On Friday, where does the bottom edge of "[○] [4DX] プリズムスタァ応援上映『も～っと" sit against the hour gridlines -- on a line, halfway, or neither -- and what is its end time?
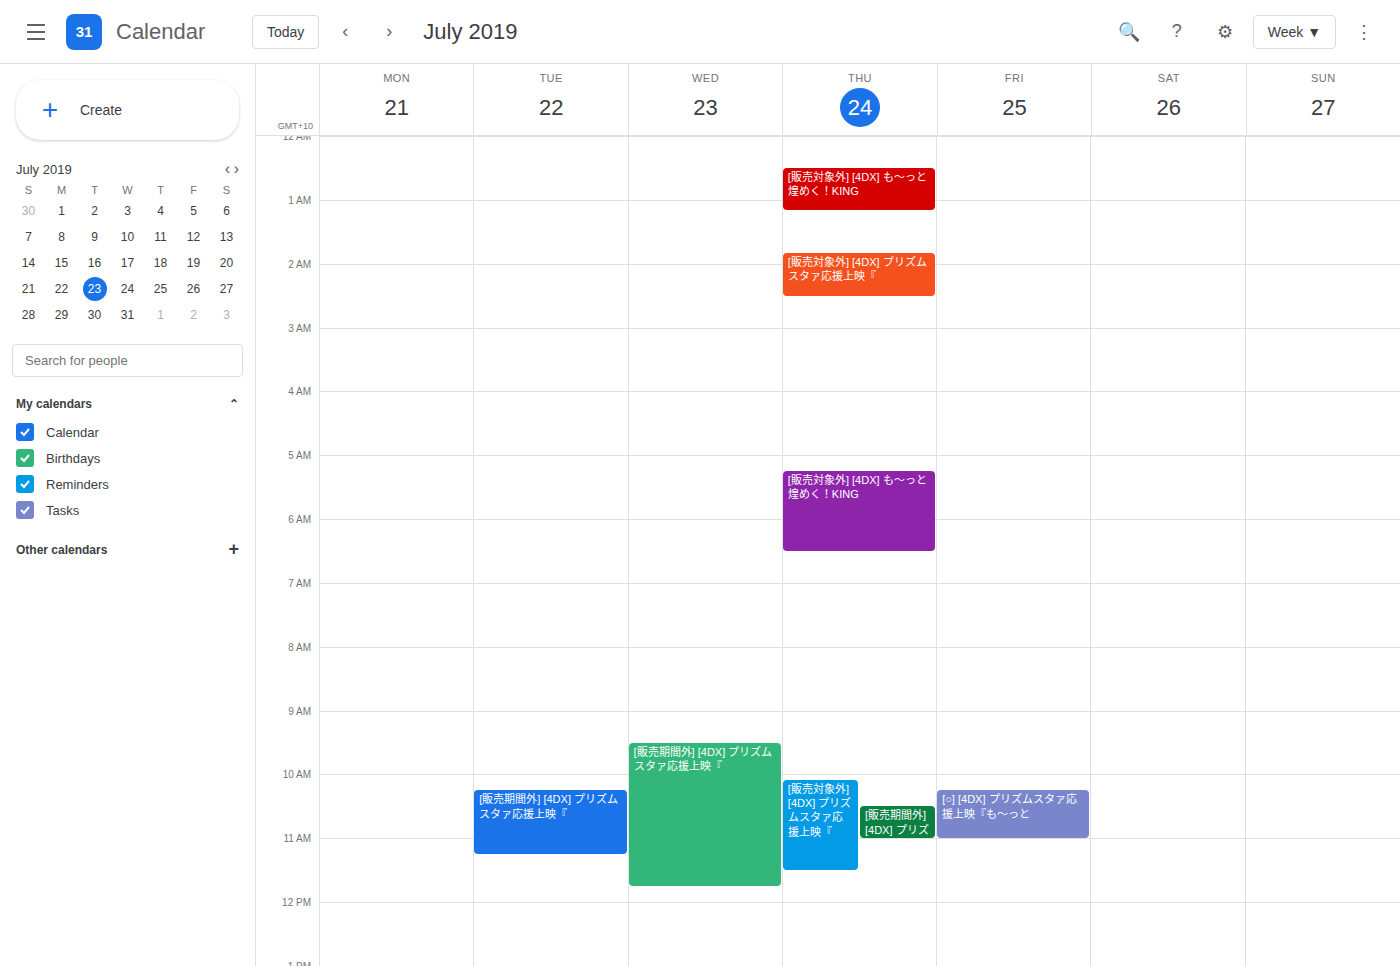
11:00 AM -- exactly on the 11 AM line.